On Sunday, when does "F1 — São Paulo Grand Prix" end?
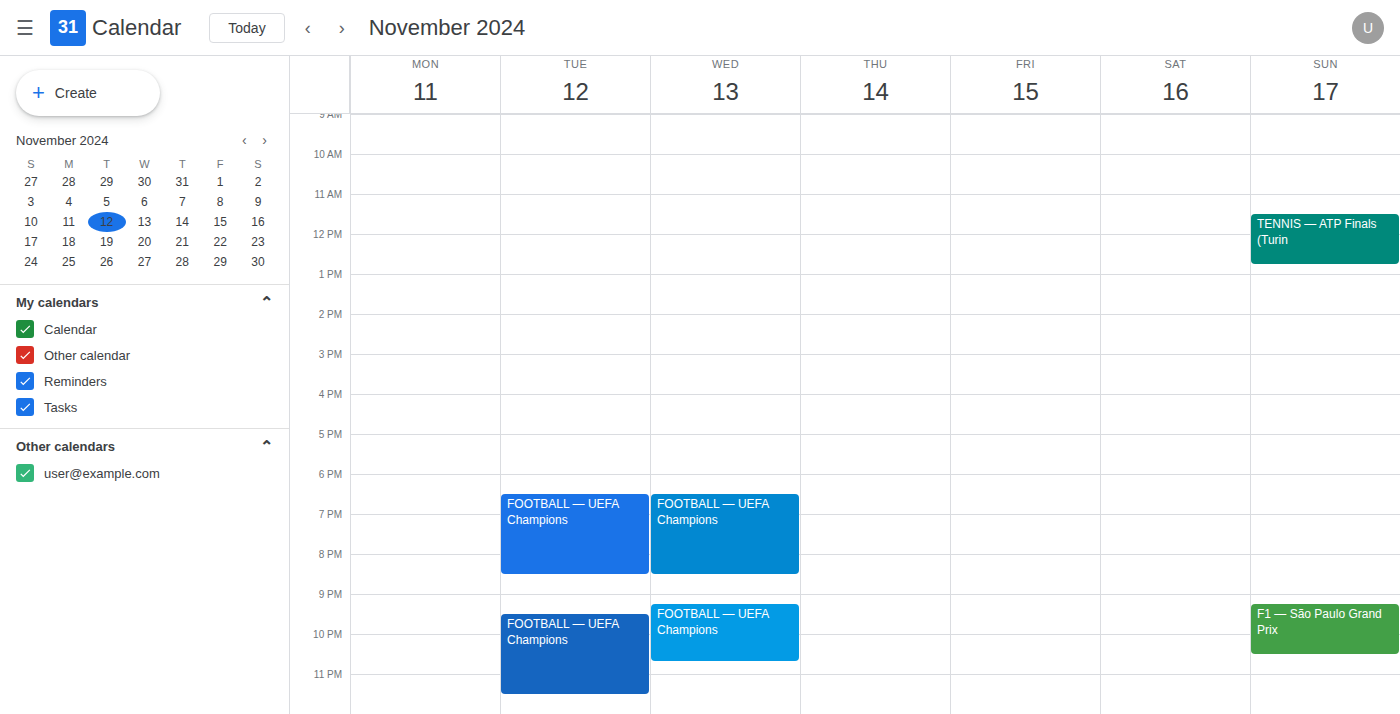
10:30 PM